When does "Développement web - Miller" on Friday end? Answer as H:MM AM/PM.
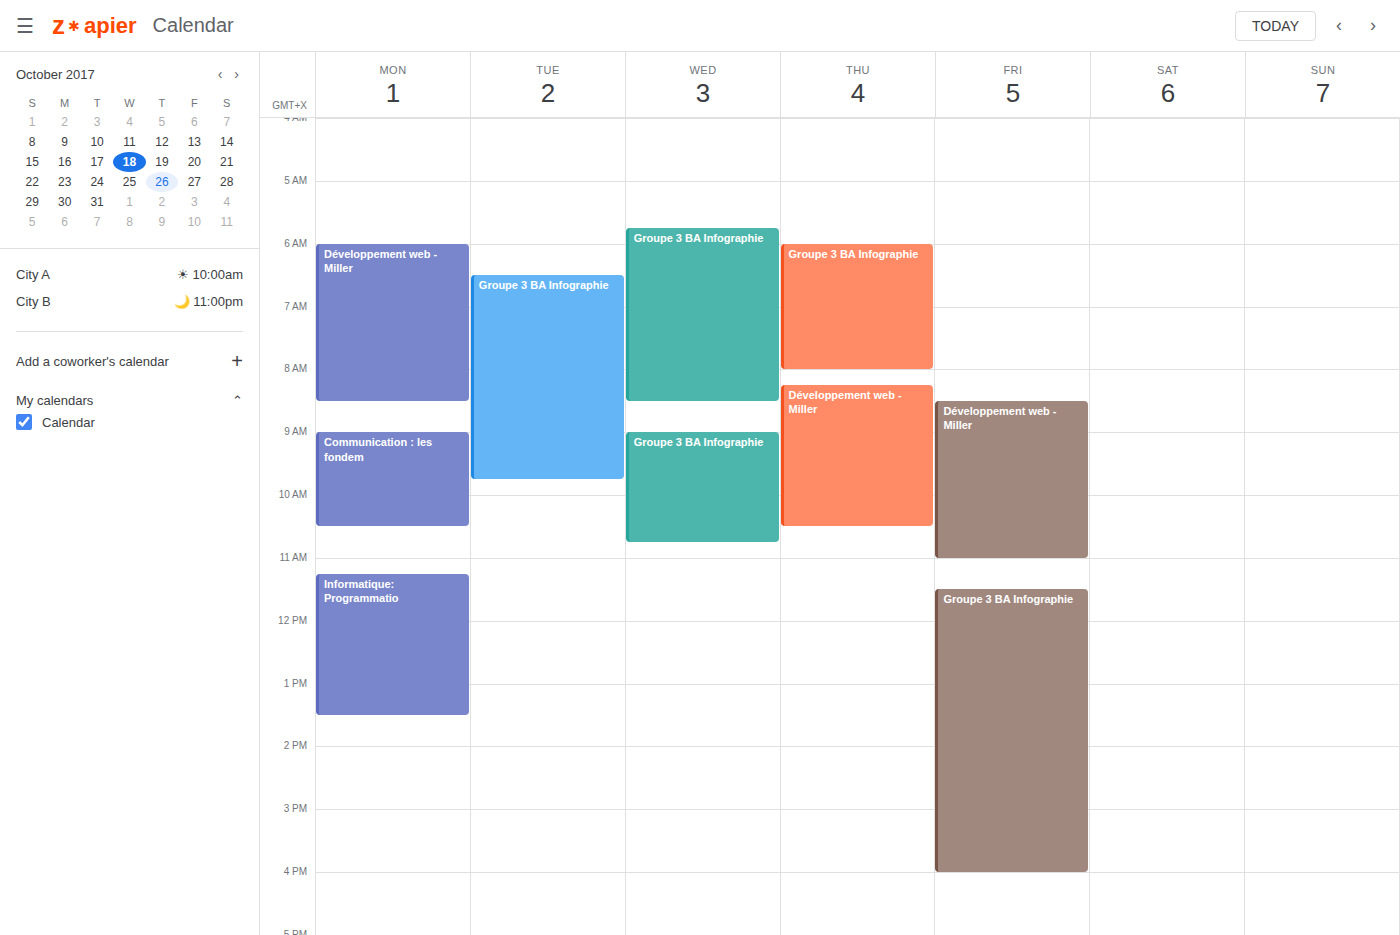
11:00 AM